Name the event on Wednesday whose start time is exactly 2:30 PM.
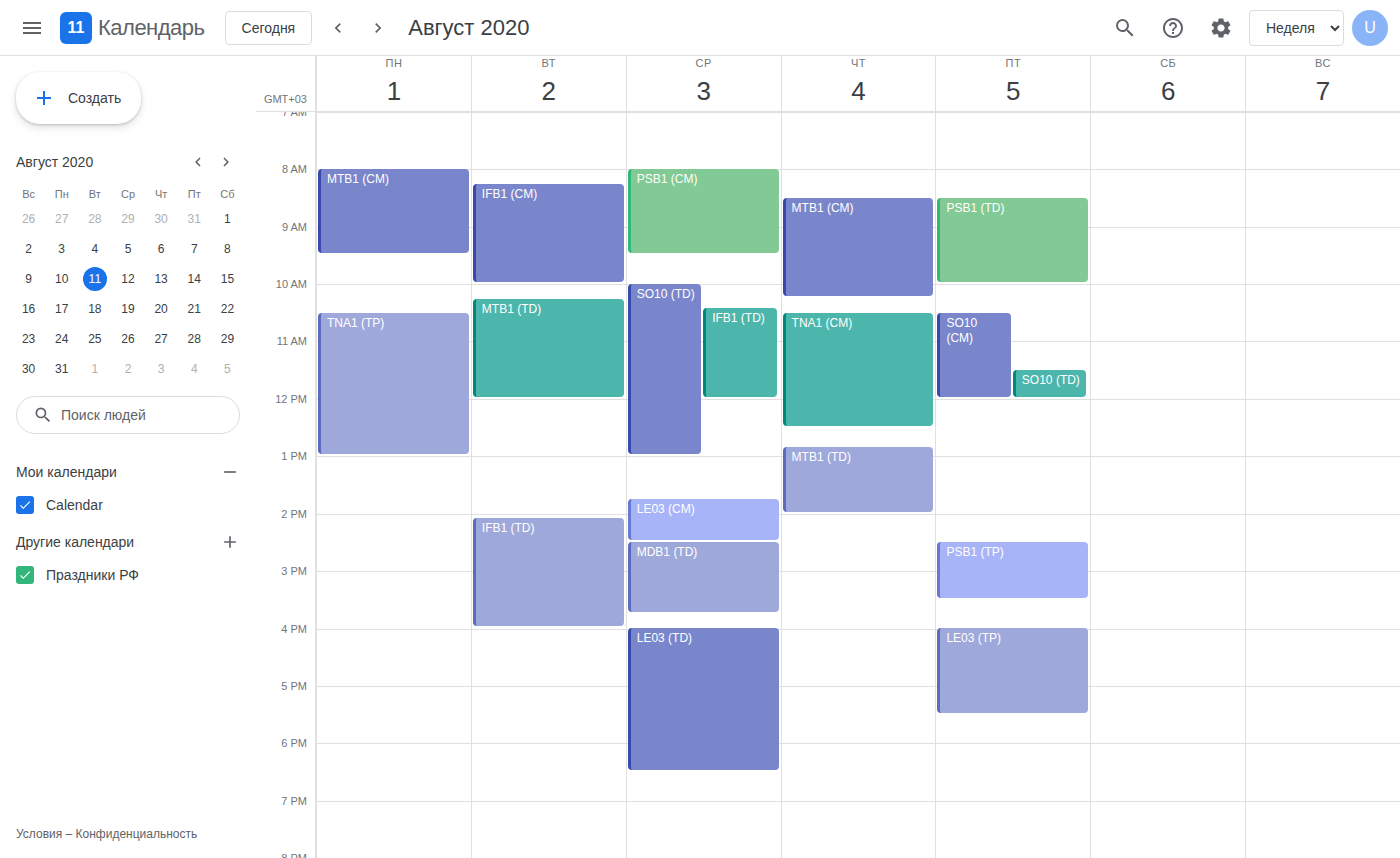
"MDB1 (TD)"